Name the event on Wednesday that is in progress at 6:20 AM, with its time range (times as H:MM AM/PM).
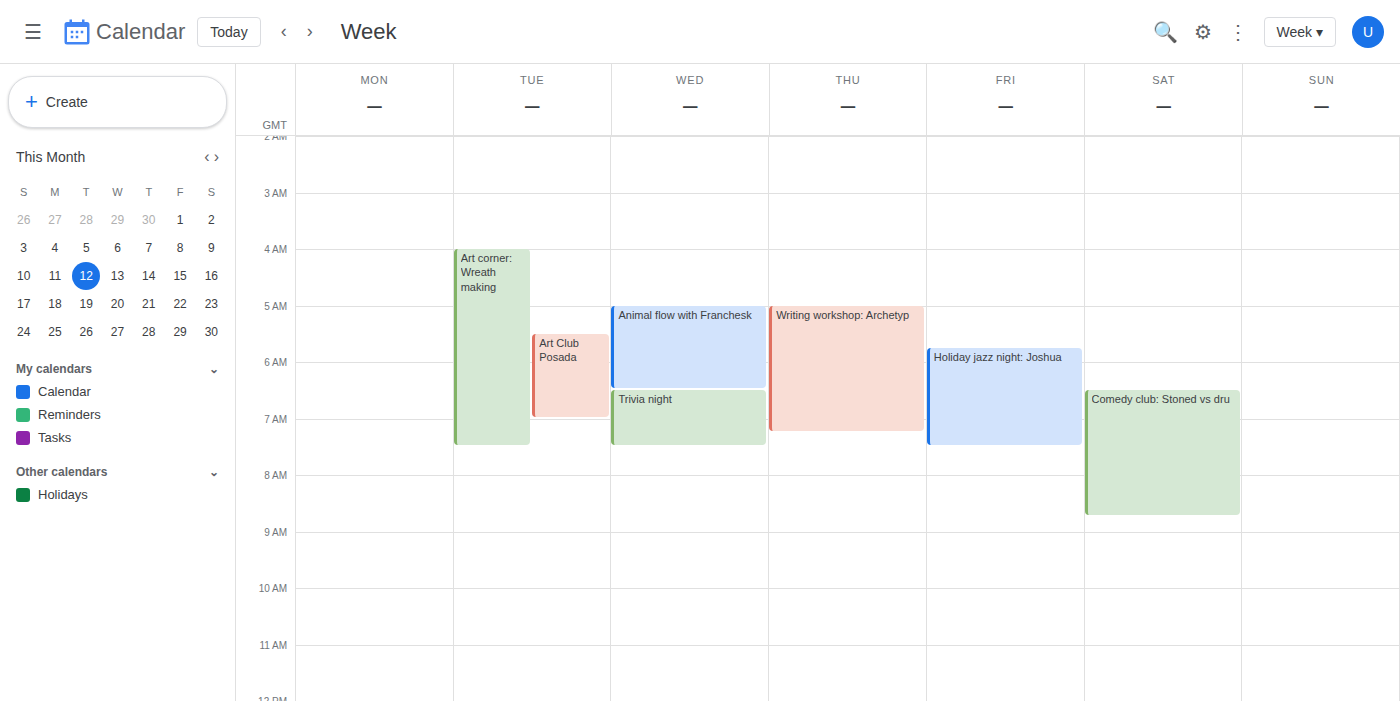
"Animal flow with Franchesk", 5:00 AM to 6:30 AM